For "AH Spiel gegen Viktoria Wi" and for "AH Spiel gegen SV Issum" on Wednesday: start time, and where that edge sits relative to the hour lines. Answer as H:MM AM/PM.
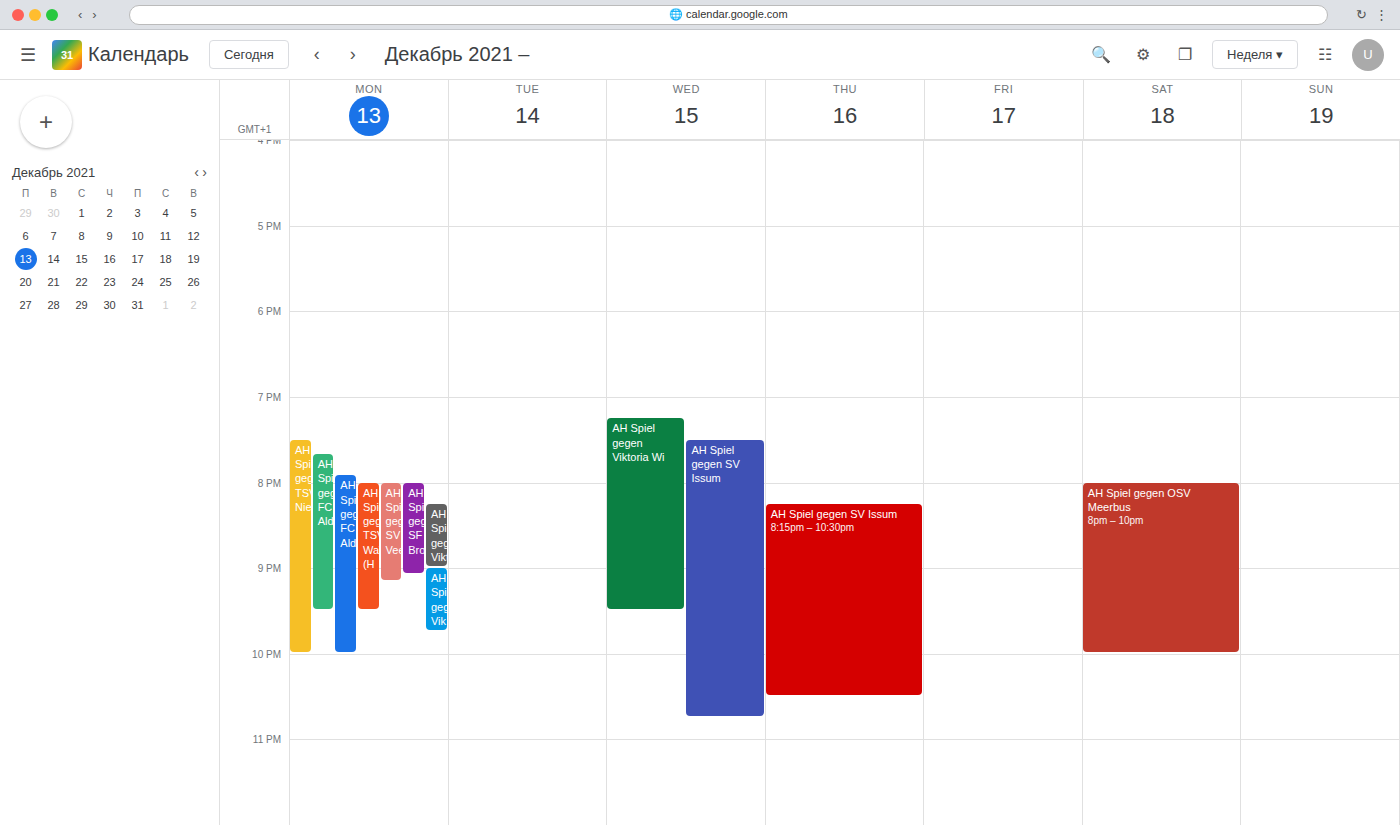
"AH Spiel gegen Viktoria Wi": 7:15 PM, neither: a quarter of the way from the 7 PM line to the 8 PM line. "AH Spiel gegen SV Issum": 7:30 PM, halfway between the 7 PM and 8 PM lines.